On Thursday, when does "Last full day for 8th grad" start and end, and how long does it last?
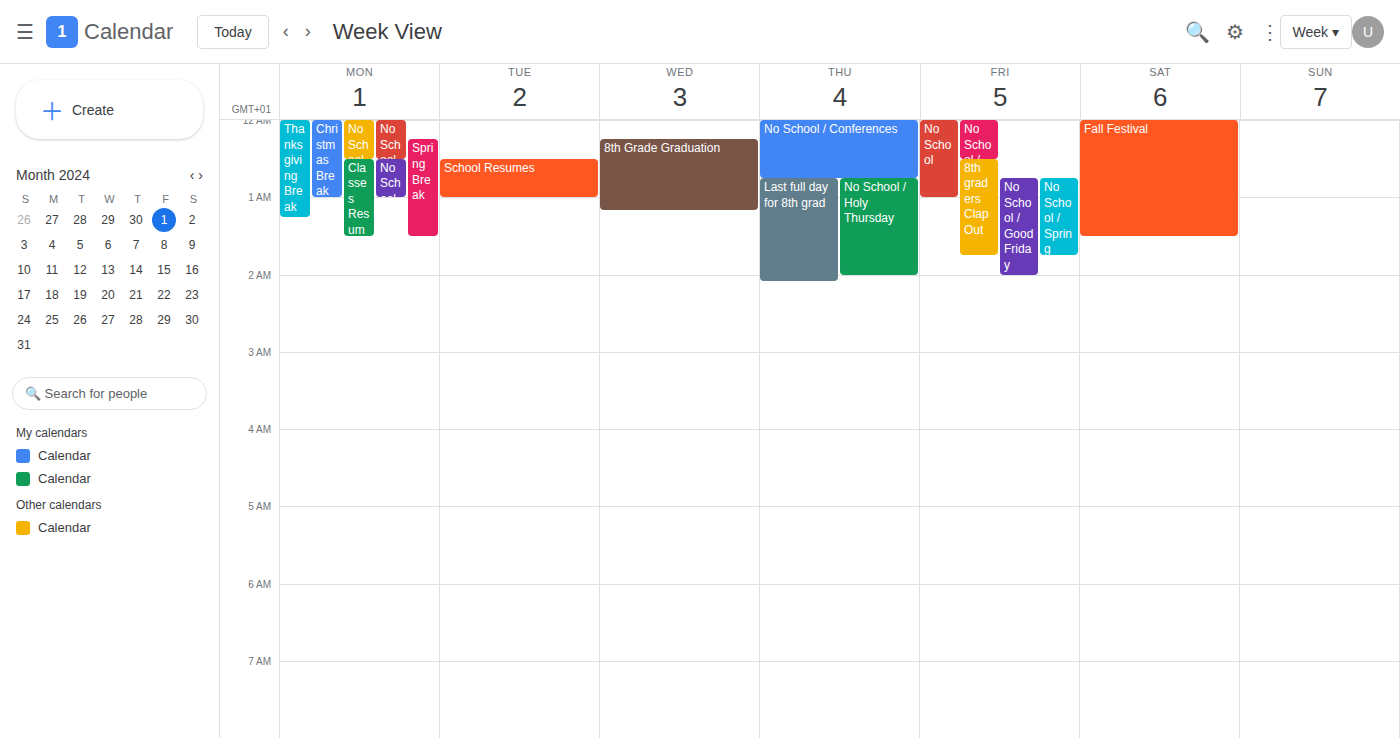
12:45 AM to 2:05 AM, 1 hour 20 minutes